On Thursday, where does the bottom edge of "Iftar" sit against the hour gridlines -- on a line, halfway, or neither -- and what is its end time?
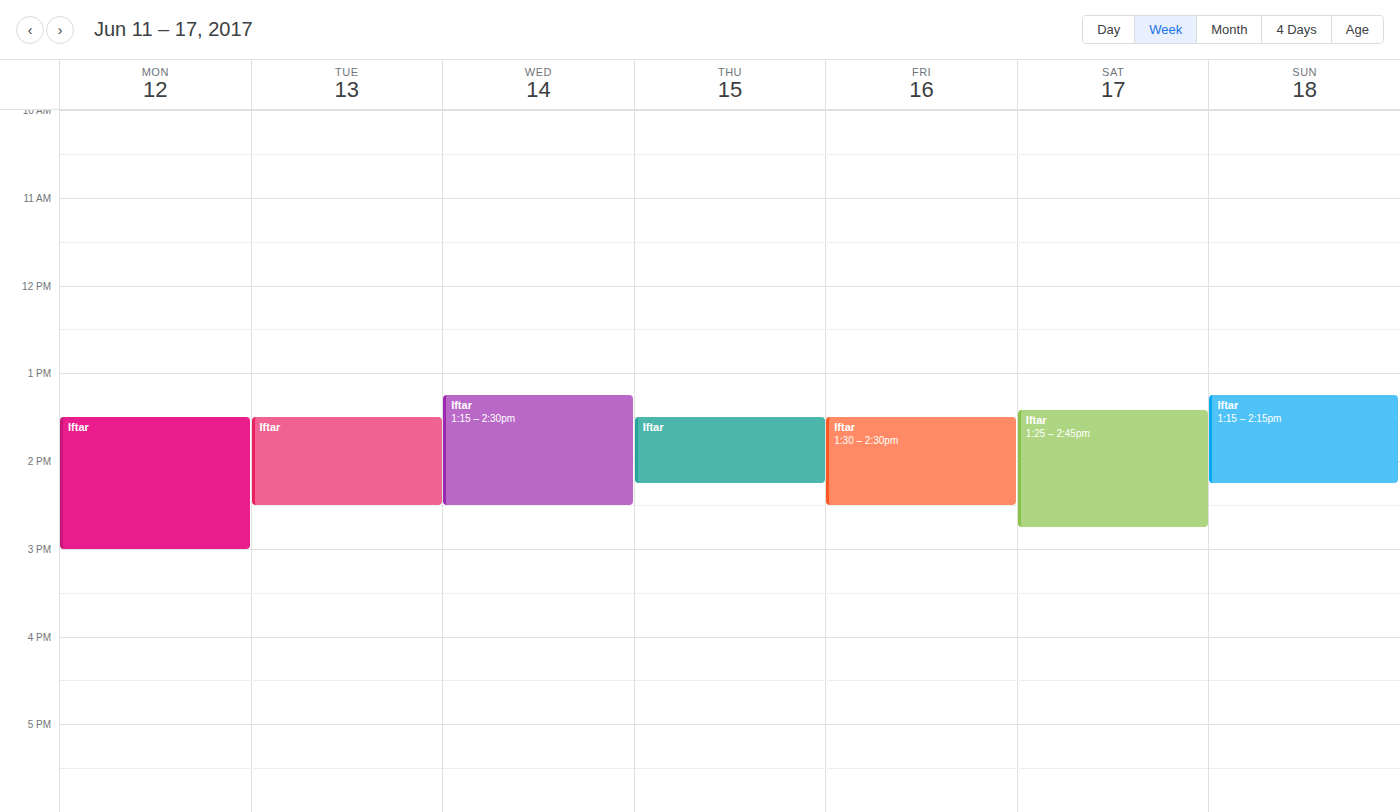
2:15 PM -- neither: a quarter of the way from the 2 PM line to the 3 PM line.